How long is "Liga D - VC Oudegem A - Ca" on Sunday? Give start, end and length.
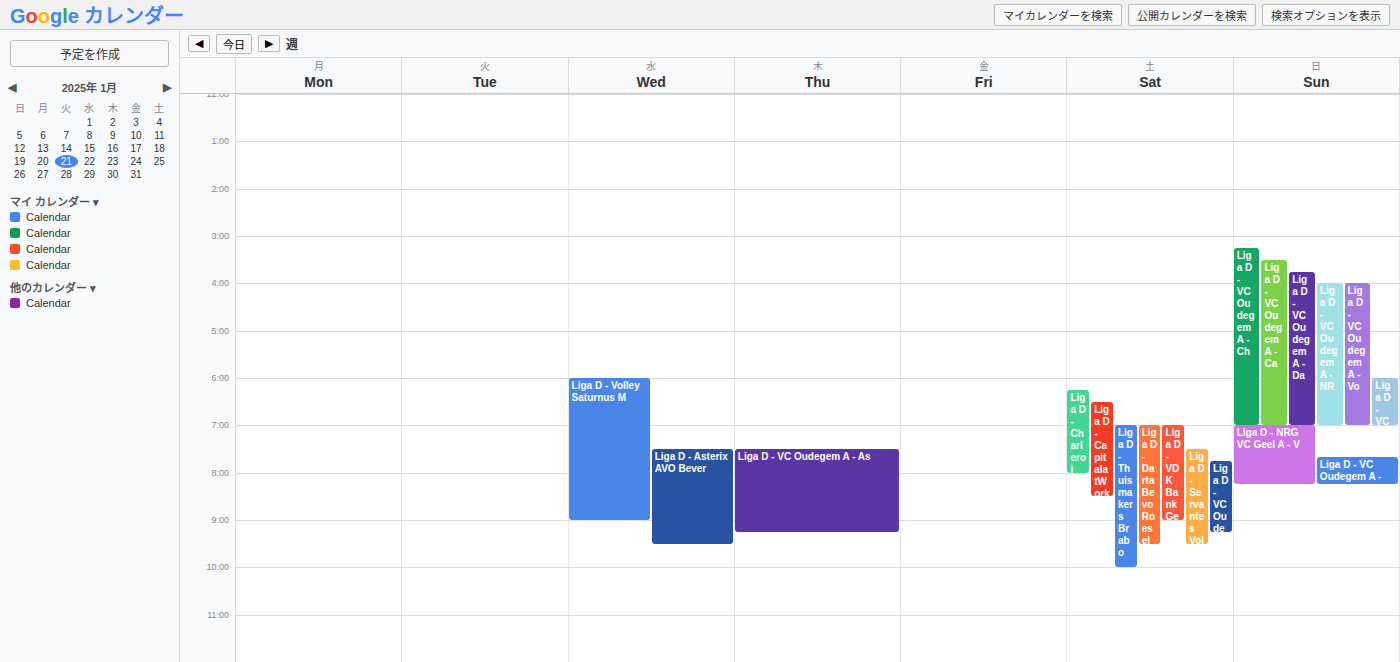
3:30 PM to 7:00 PM, 3 hours 30 minutes